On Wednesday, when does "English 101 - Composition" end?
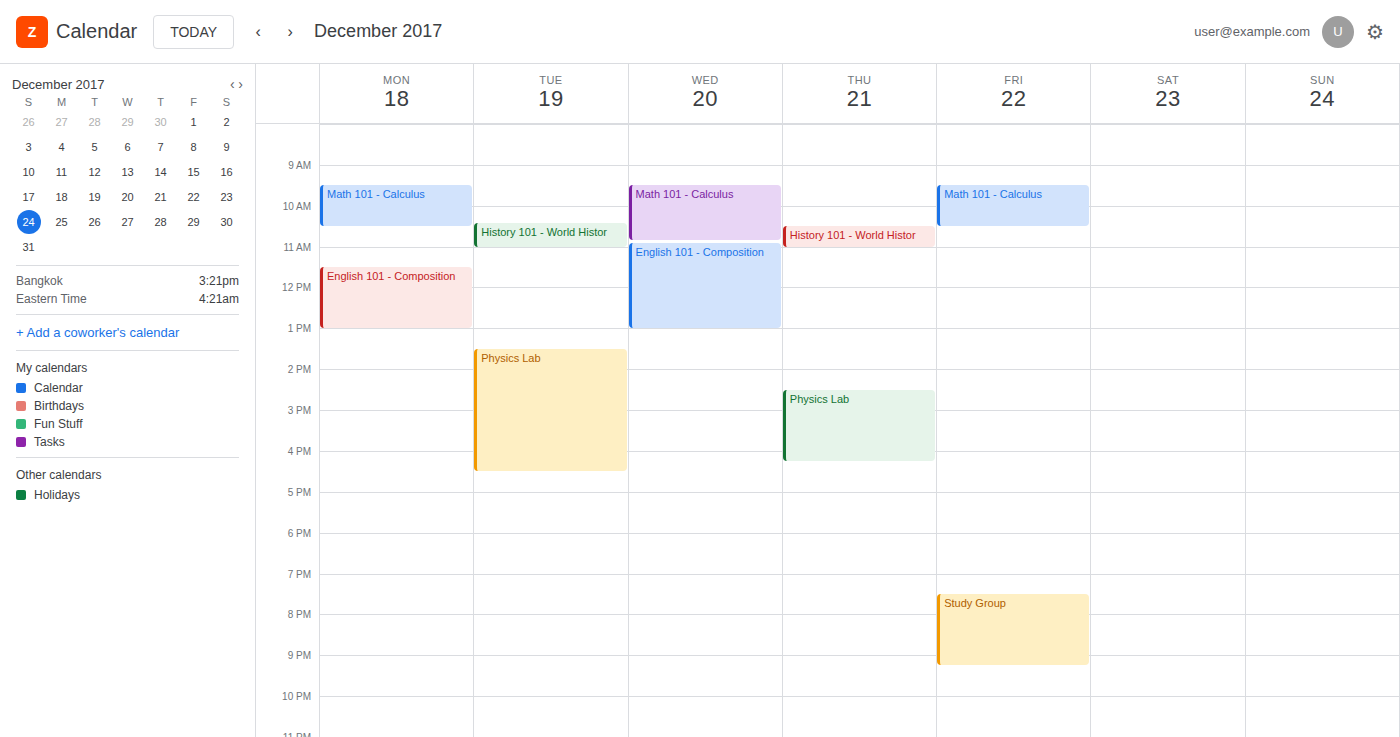
1:00 PM